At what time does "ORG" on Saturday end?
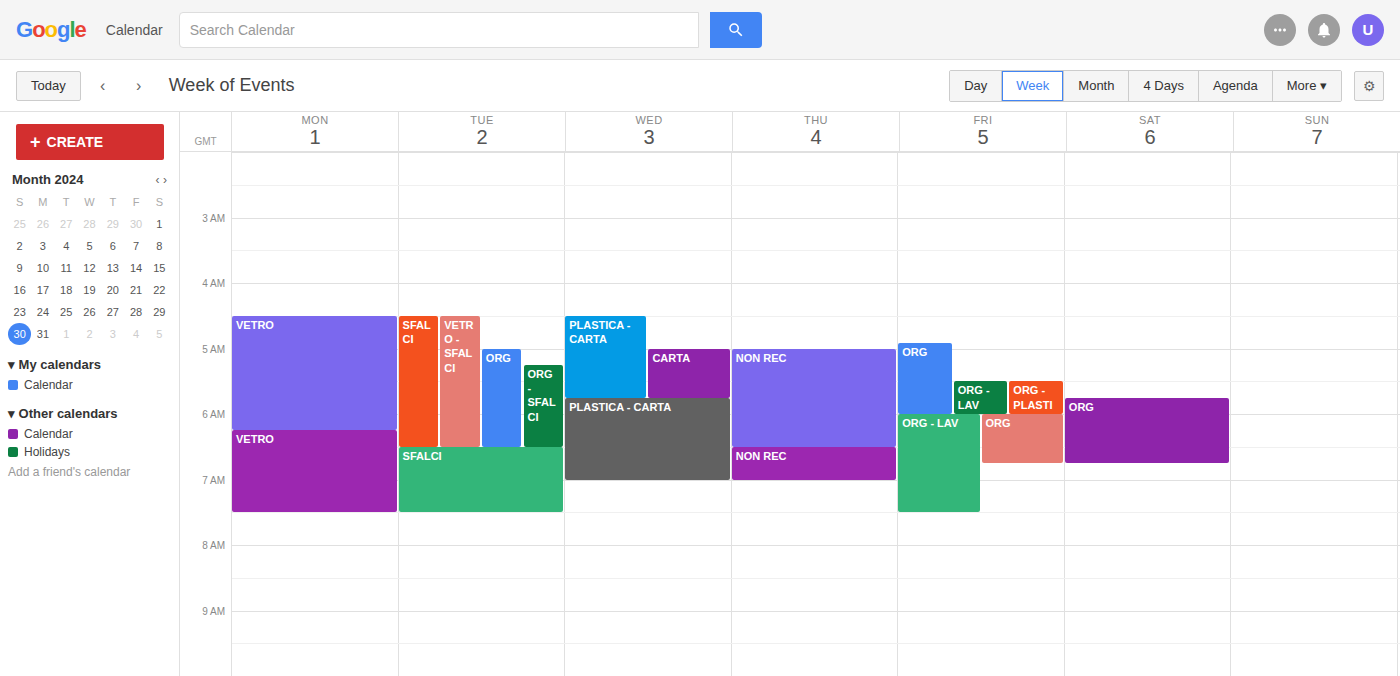
6:45 AM